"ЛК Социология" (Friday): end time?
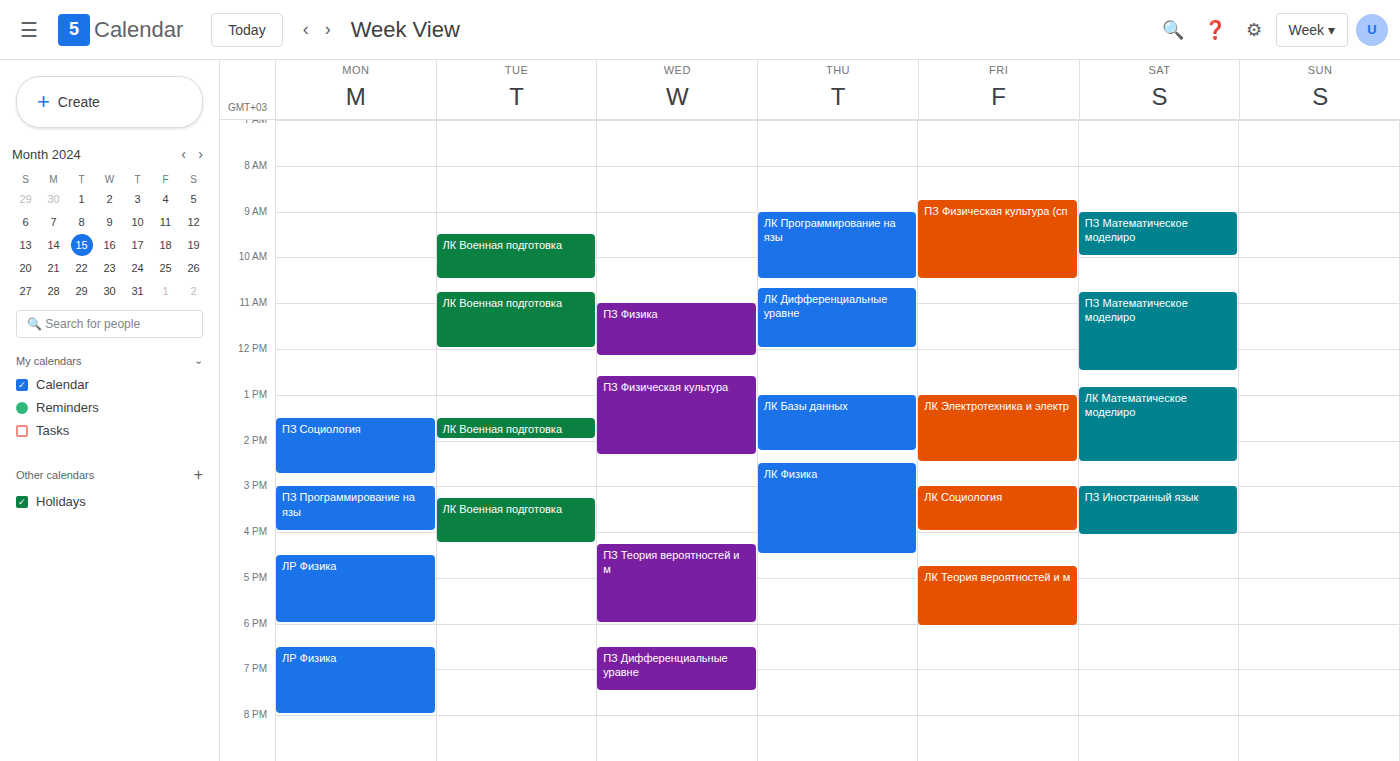
4:00 PM